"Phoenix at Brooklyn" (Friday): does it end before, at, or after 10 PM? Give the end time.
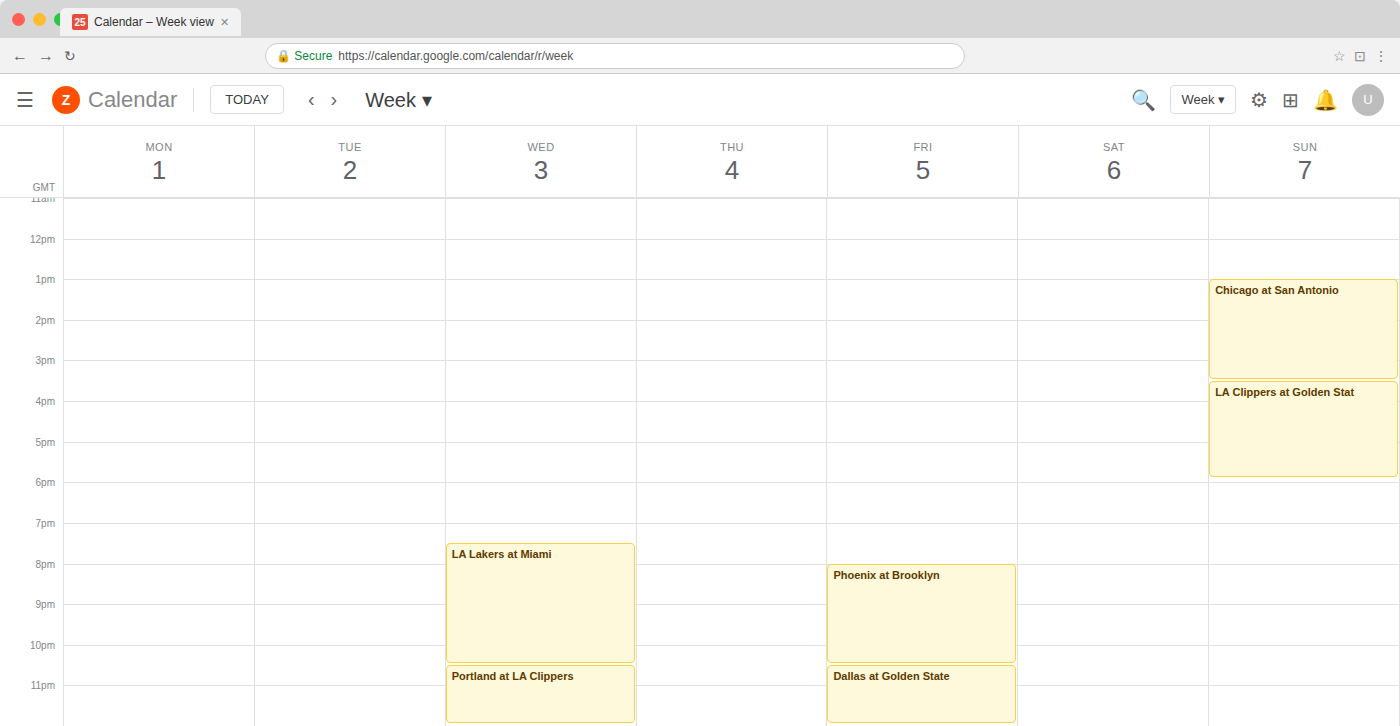
10:30 PM -- after 10 PM, 30 minutes below the 10 PM line.